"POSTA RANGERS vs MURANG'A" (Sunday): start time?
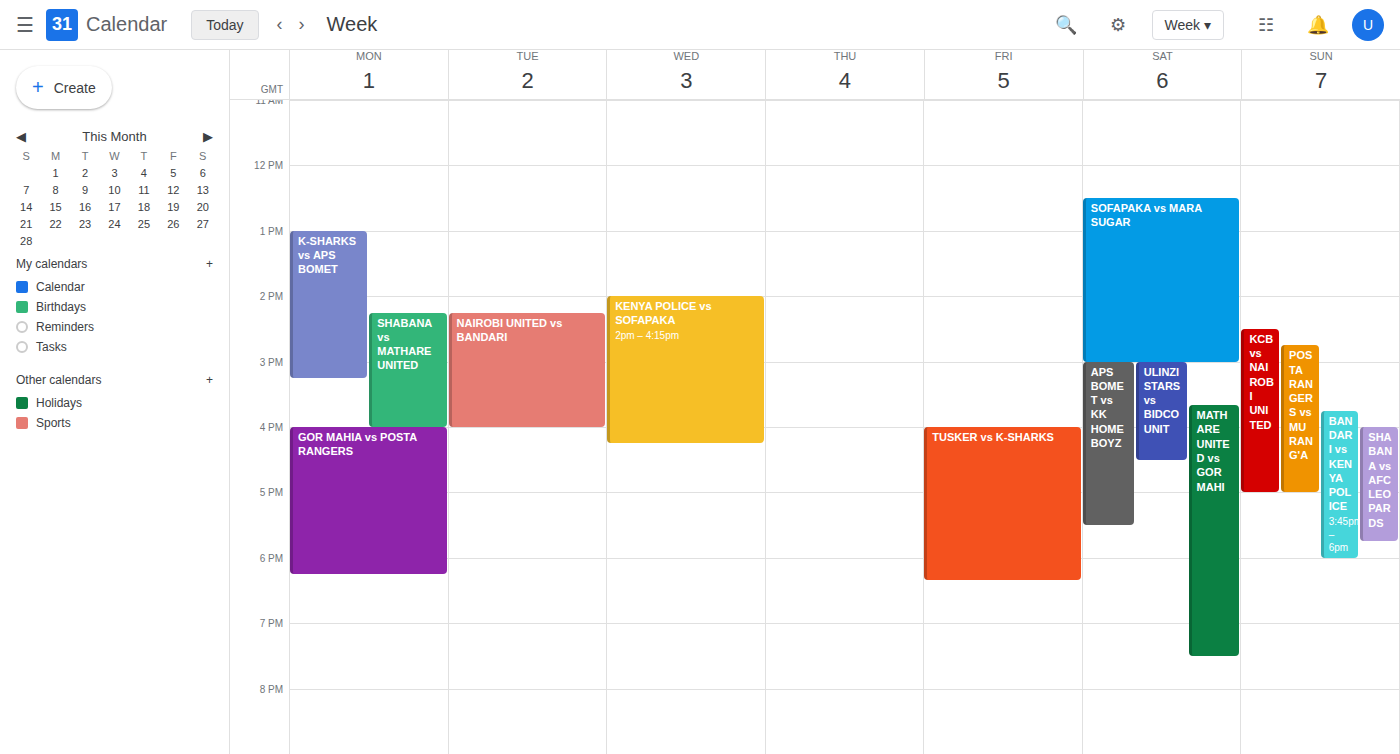
2:45 PM